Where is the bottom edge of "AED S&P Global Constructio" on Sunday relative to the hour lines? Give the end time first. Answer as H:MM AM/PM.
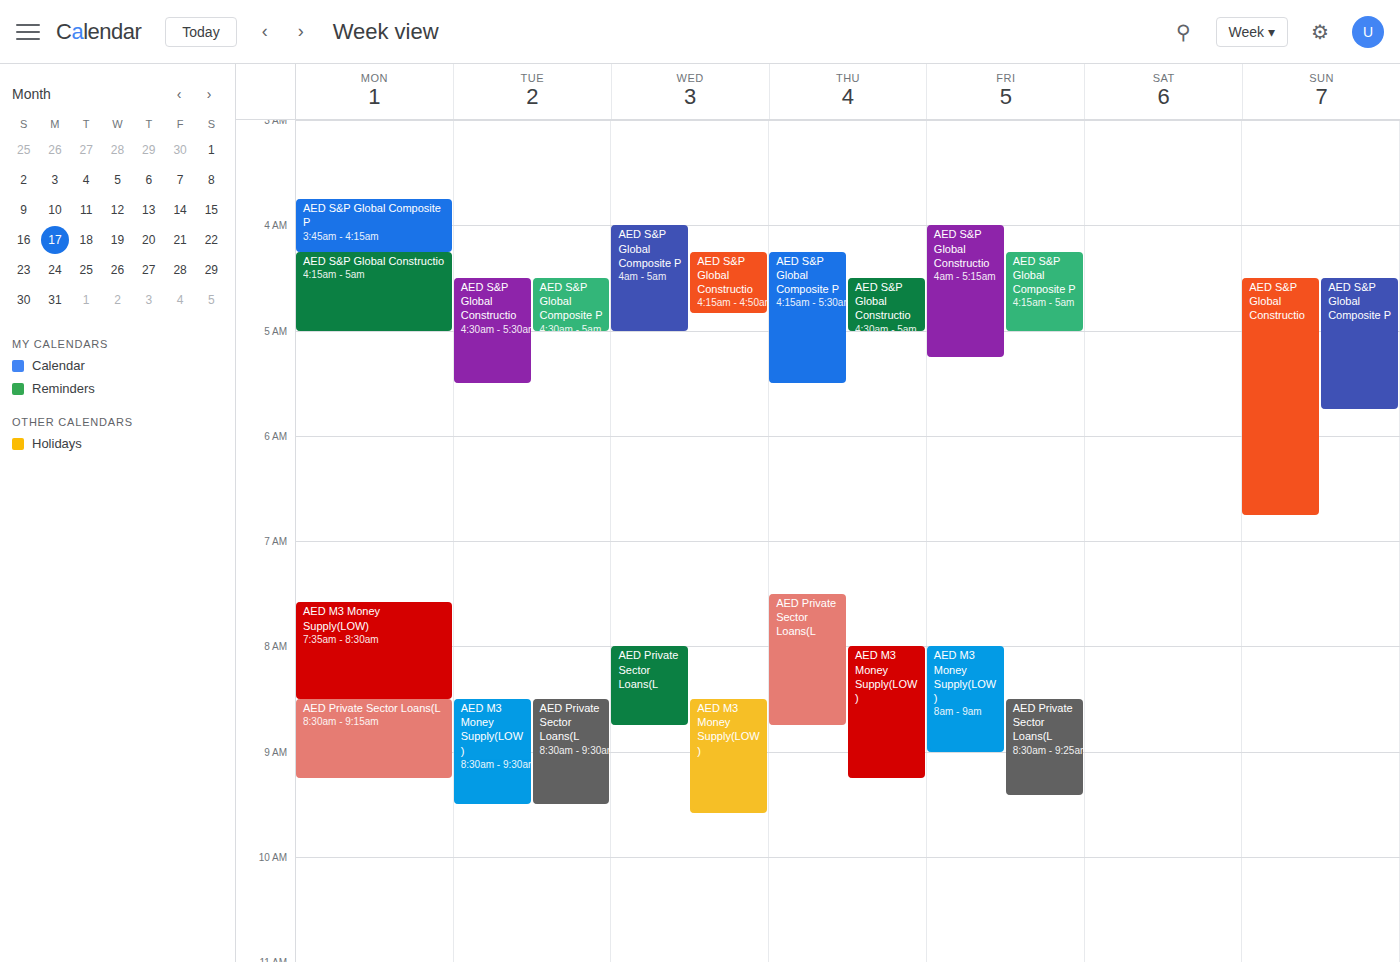
6:45 AM -- neither: three quarters of the way from the 6 AM line to the 7 AM line.